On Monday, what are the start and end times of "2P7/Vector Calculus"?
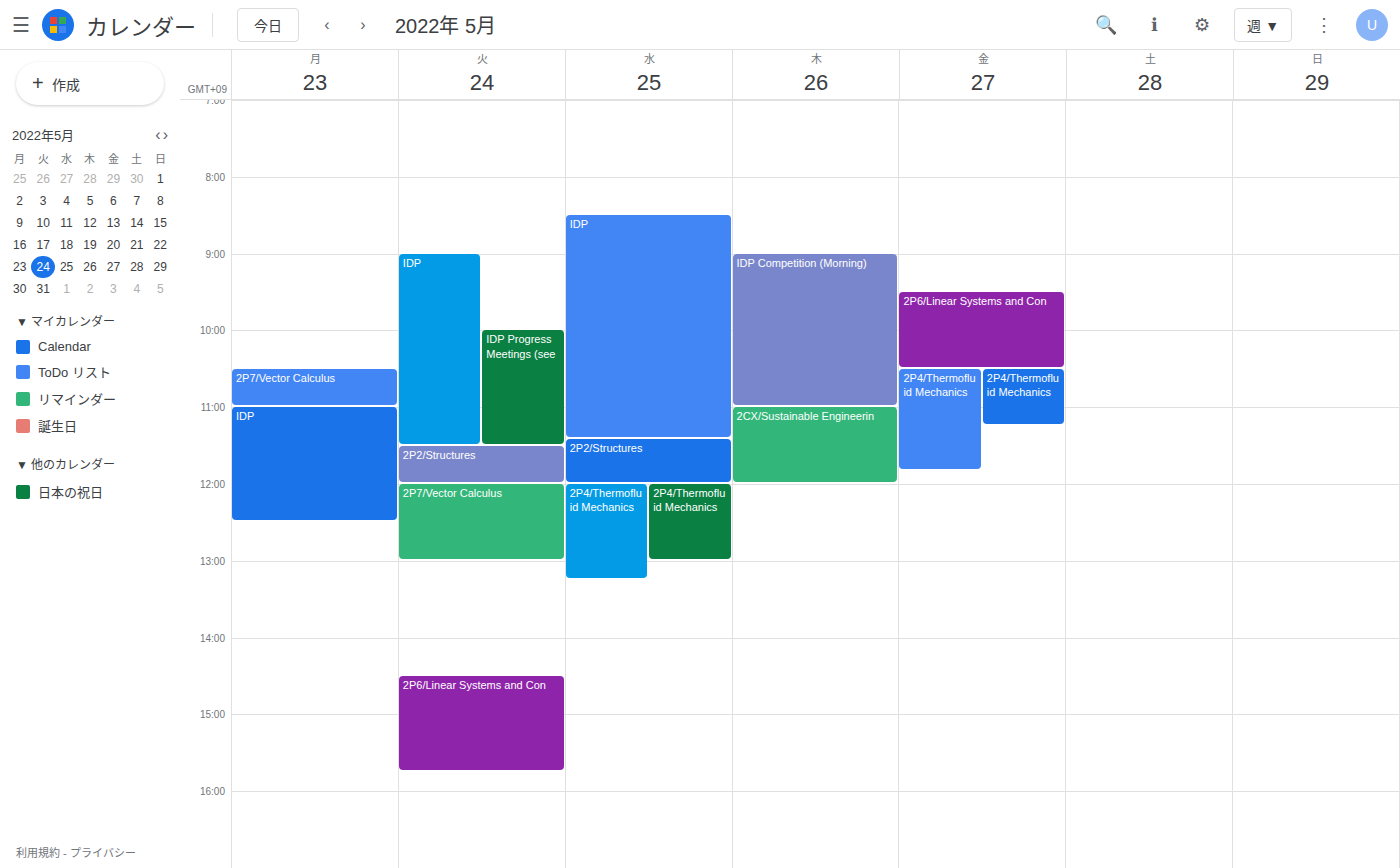
10:30 AM to 11:00 AM